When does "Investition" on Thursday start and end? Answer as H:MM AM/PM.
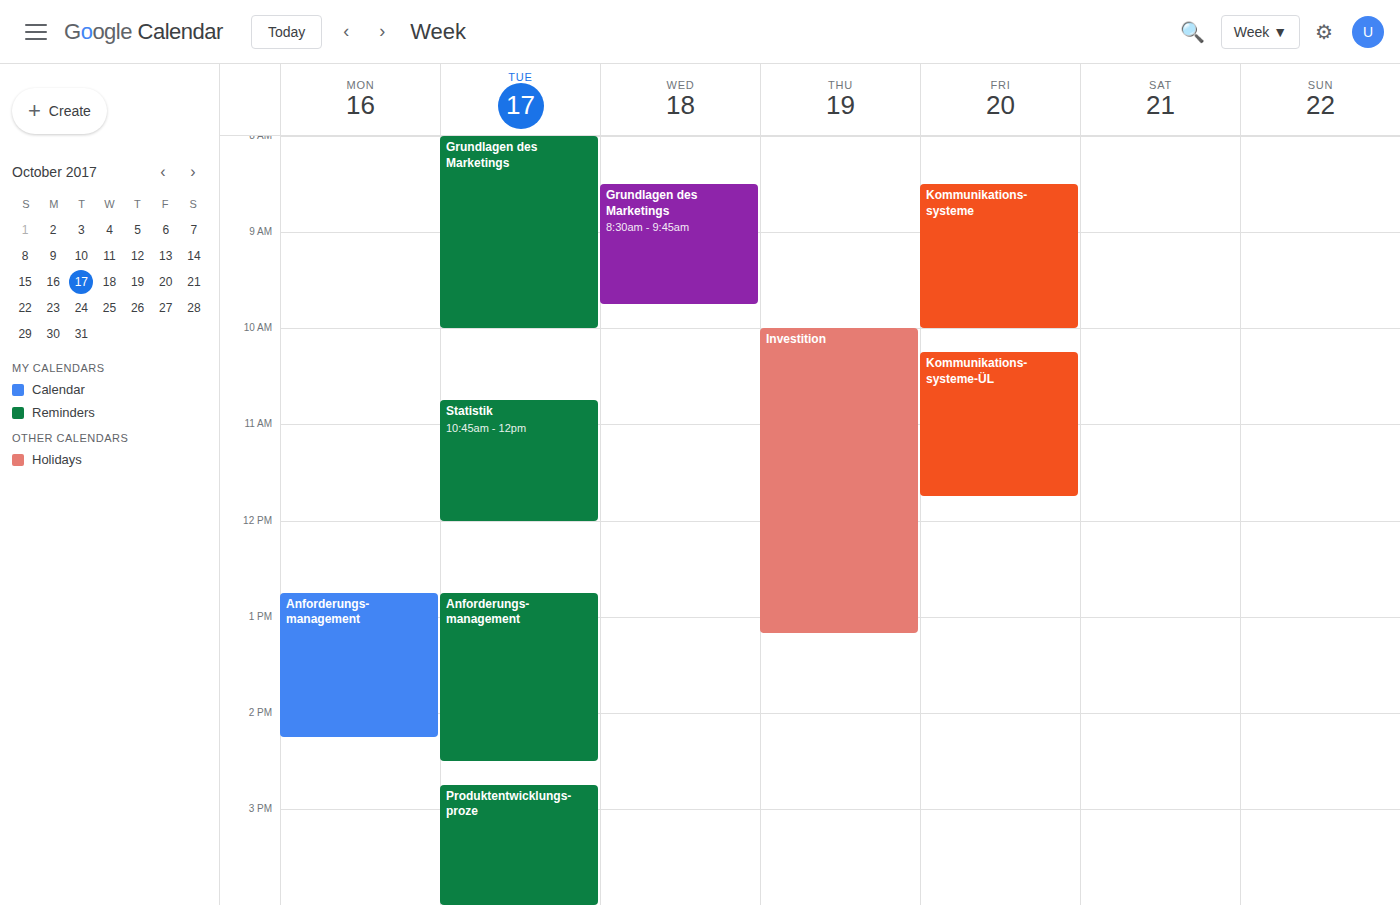
10:00 AM to 1:10 PM